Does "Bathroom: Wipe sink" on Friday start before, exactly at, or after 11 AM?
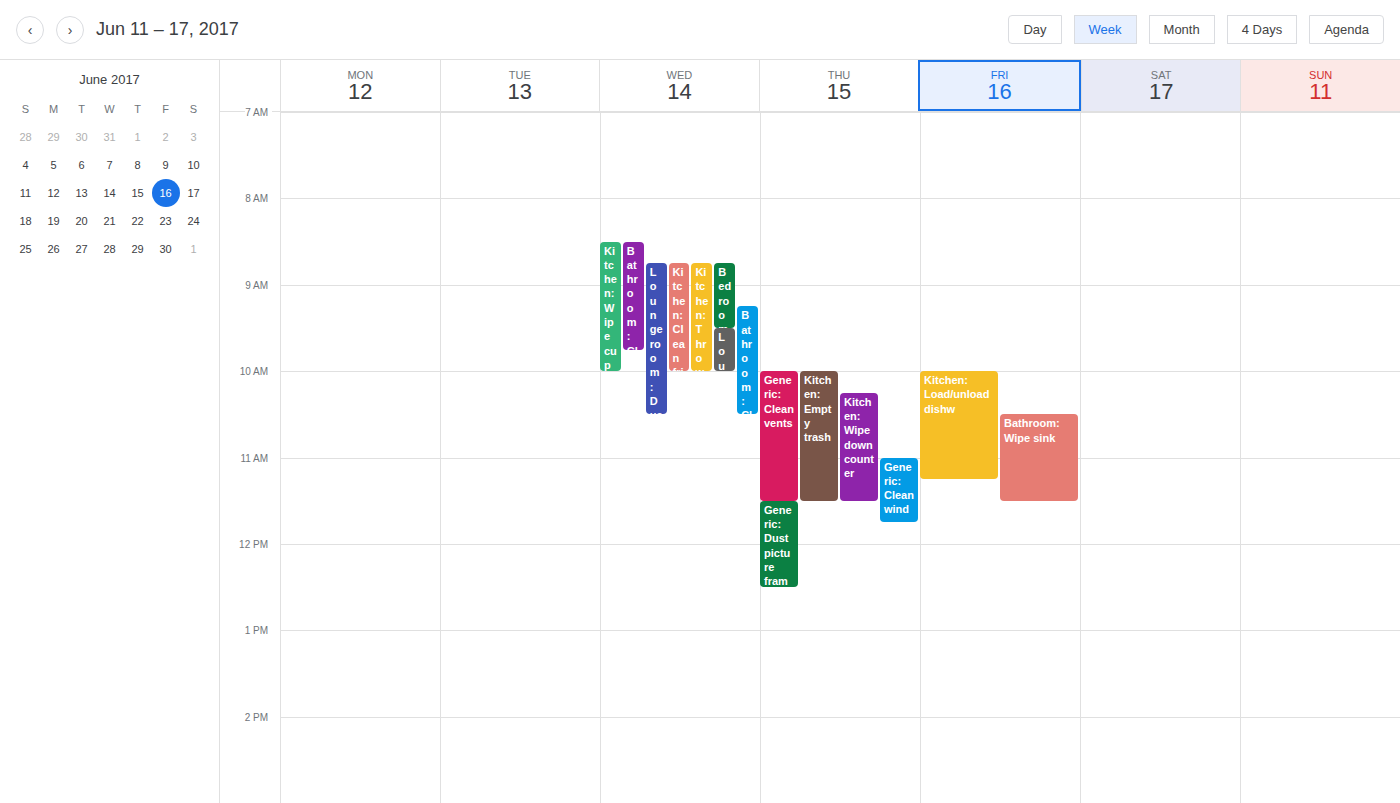
10:30 AM -- before 11 AM, 30 minutes above the 11 AM line.